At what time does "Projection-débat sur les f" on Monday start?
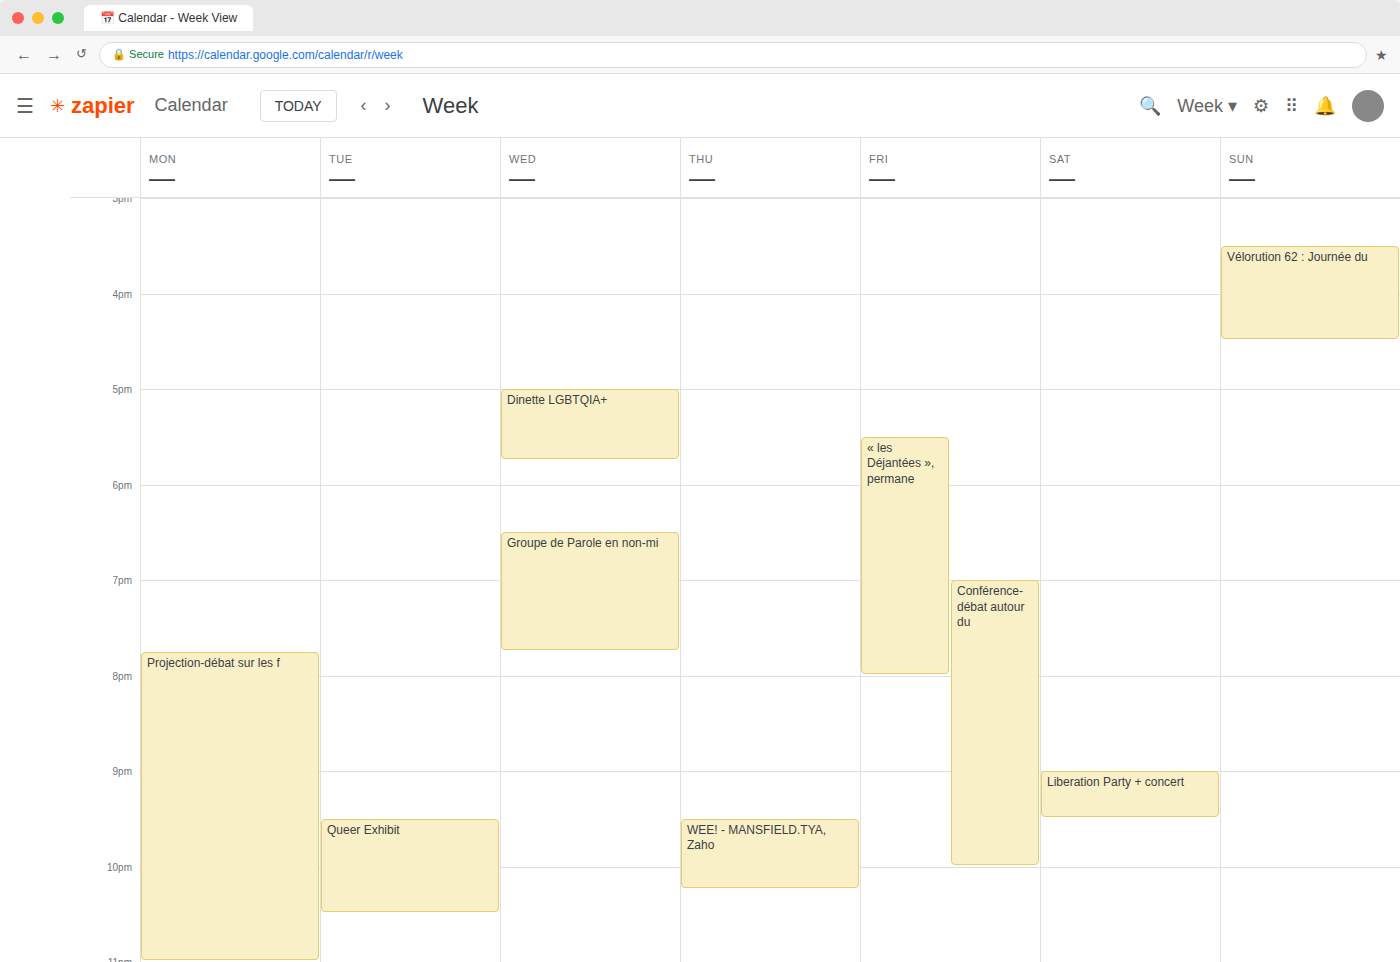
7:45 PM